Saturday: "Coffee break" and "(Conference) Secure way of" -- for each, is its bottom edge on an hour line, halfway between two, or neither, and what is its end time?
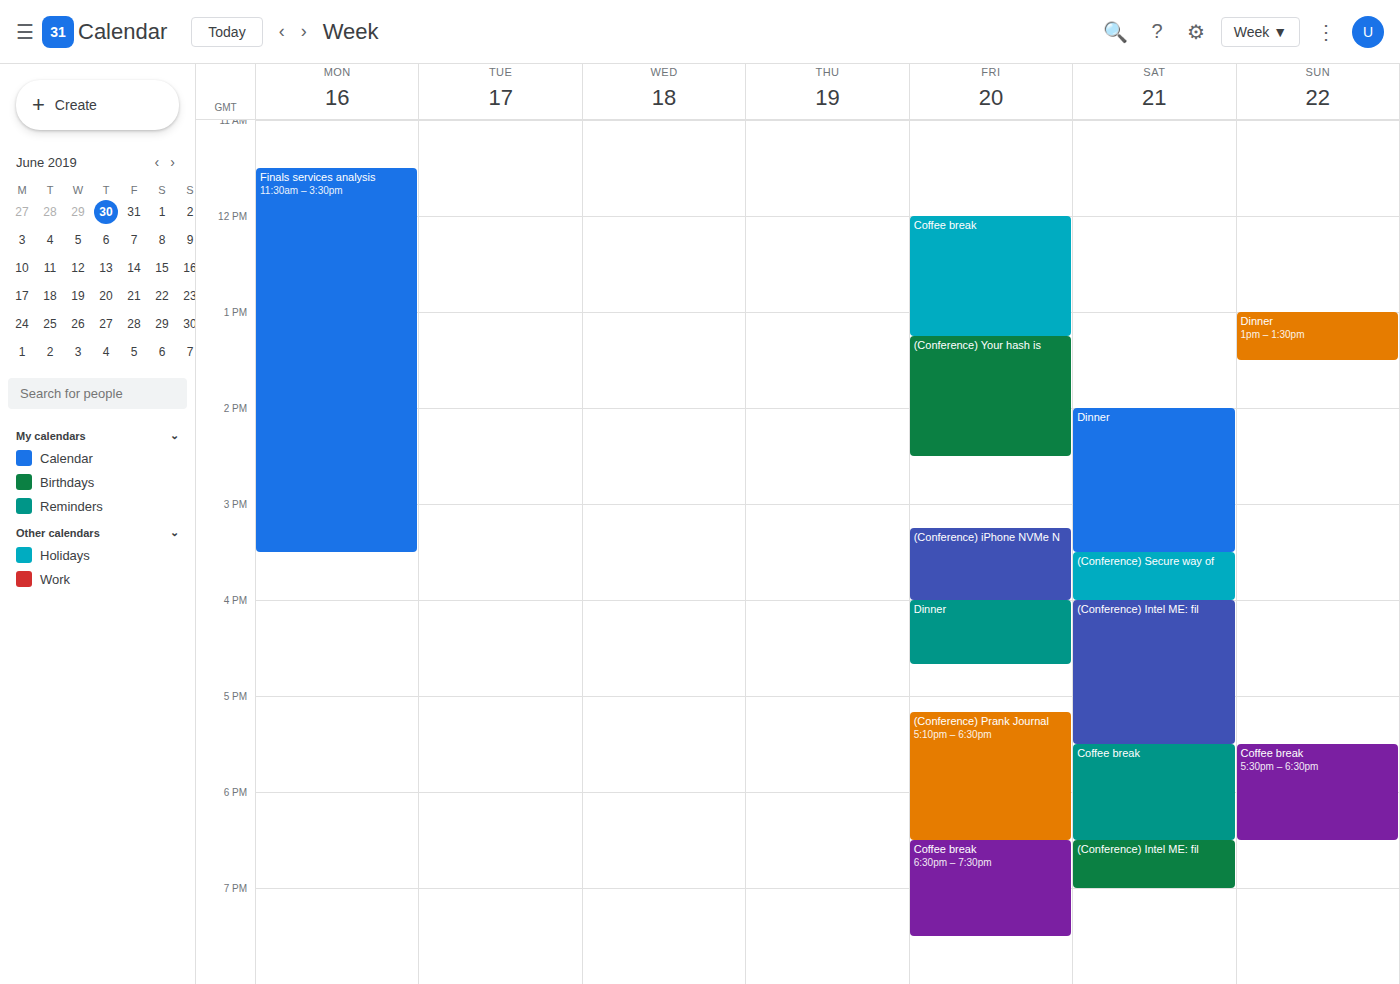
"Coffee break": 6:30 PM, halfway between the 6 PM and 7 PM lines. "(Conference) Secure way of": 4:00 PM, exactly on the 4 PM line.